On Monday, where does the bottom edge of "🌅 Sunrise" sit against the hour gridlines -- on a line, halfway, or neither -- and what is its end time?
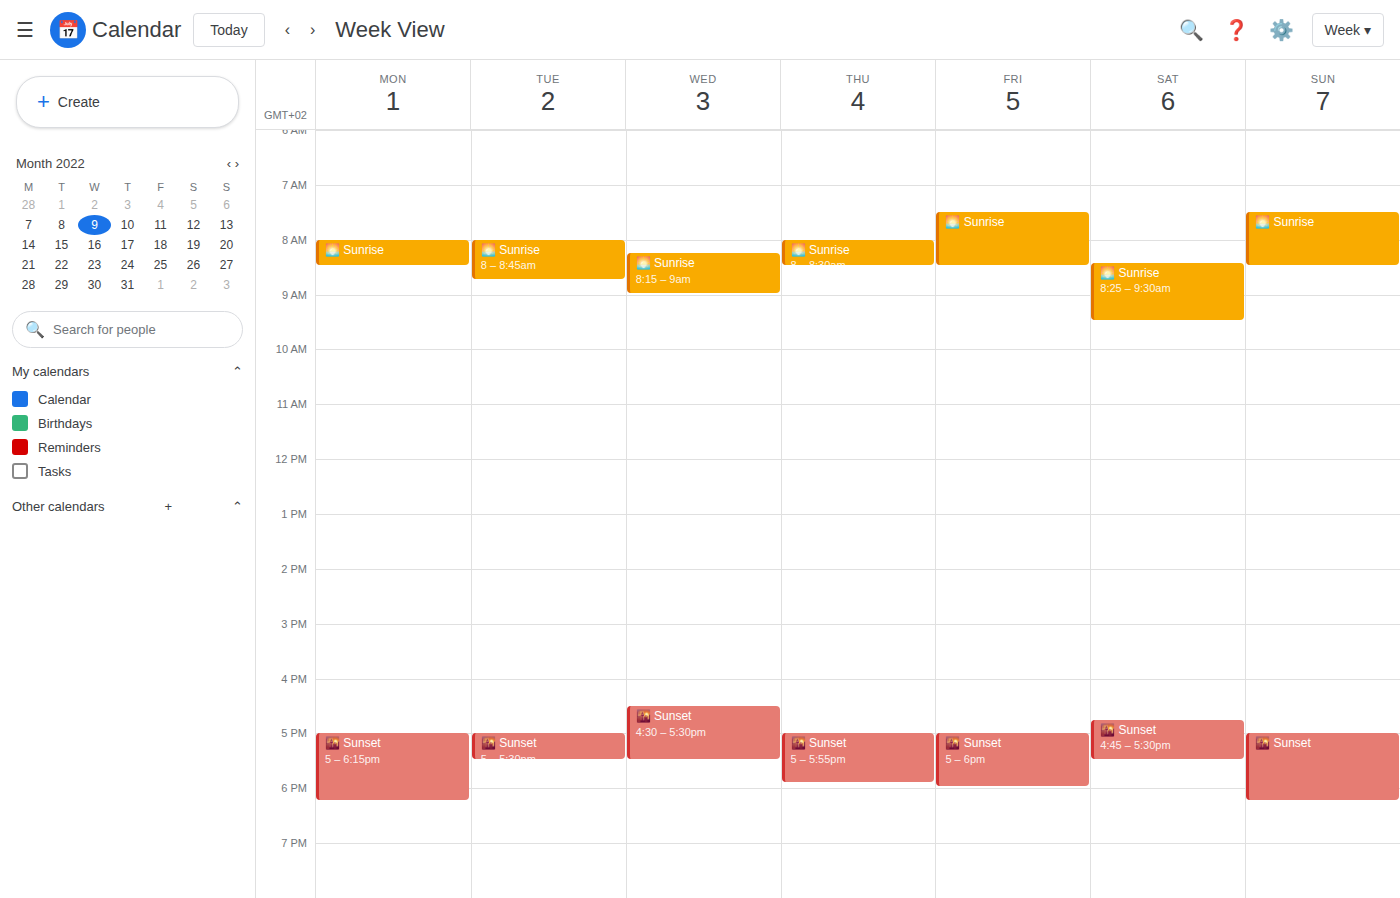
08:30 -- halfway between the 08:00 and 09:00 lines.